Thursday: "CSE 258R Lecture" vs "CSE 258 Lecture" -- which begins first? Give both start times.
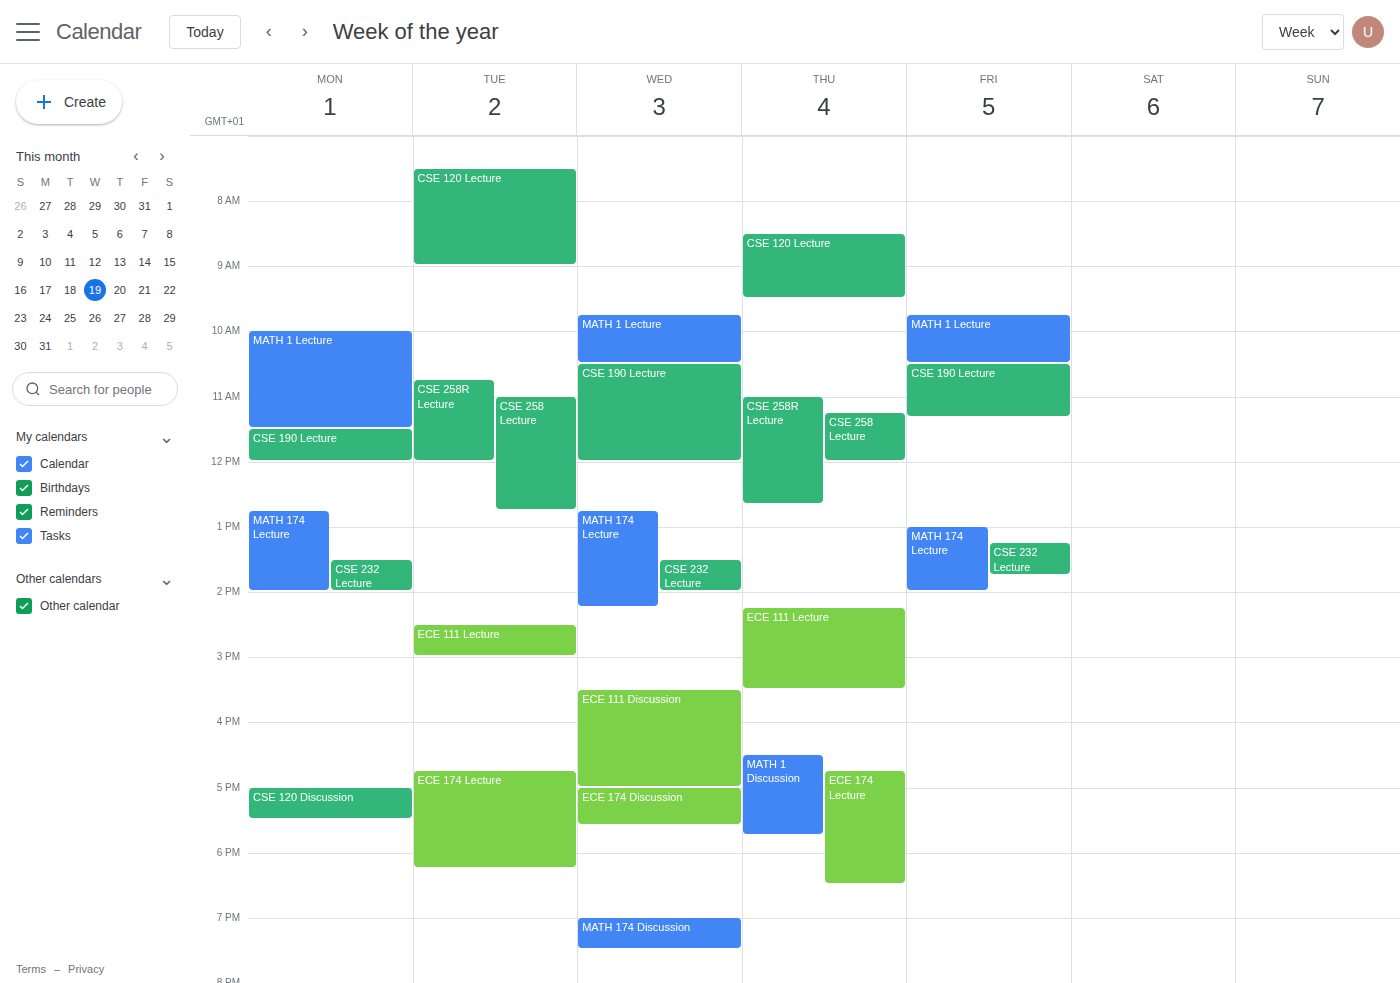
"CSE 258R Lecture" 11:00 AM; "CSE 258 Lecture" 11:15 AM.